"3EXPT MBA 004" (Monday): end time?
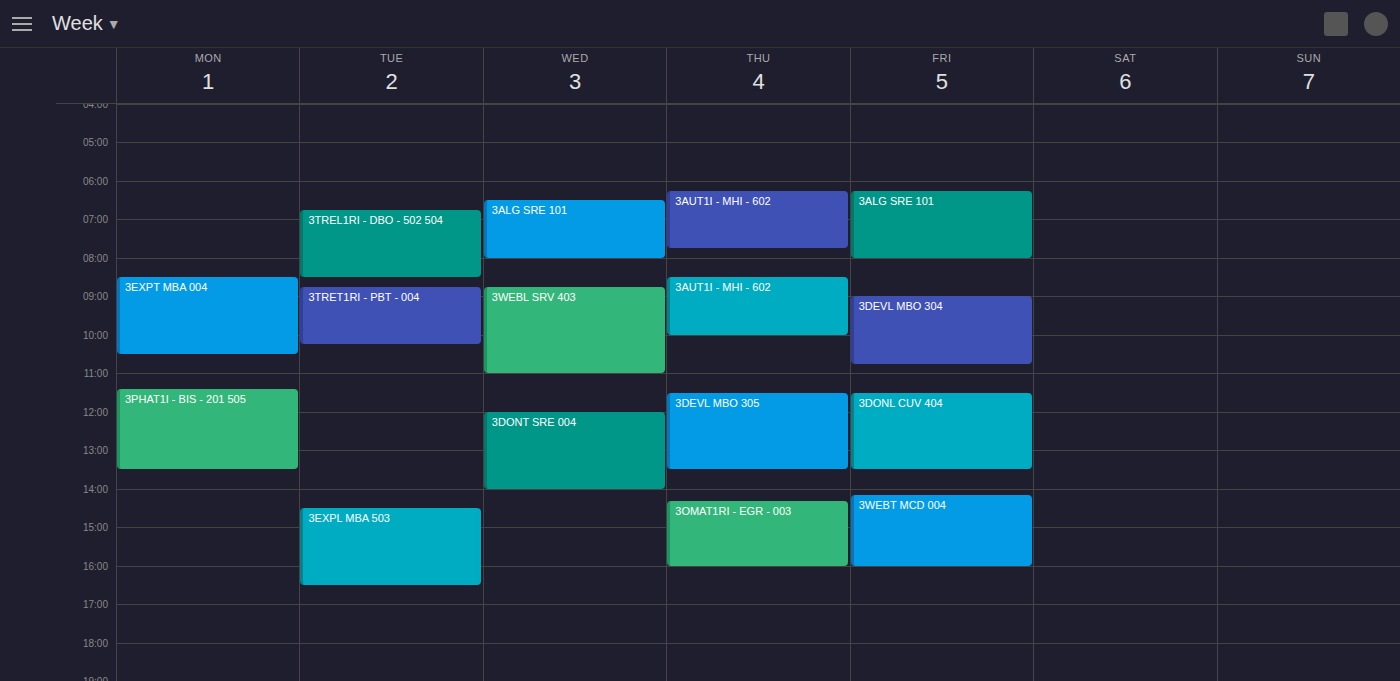
10:30 AM